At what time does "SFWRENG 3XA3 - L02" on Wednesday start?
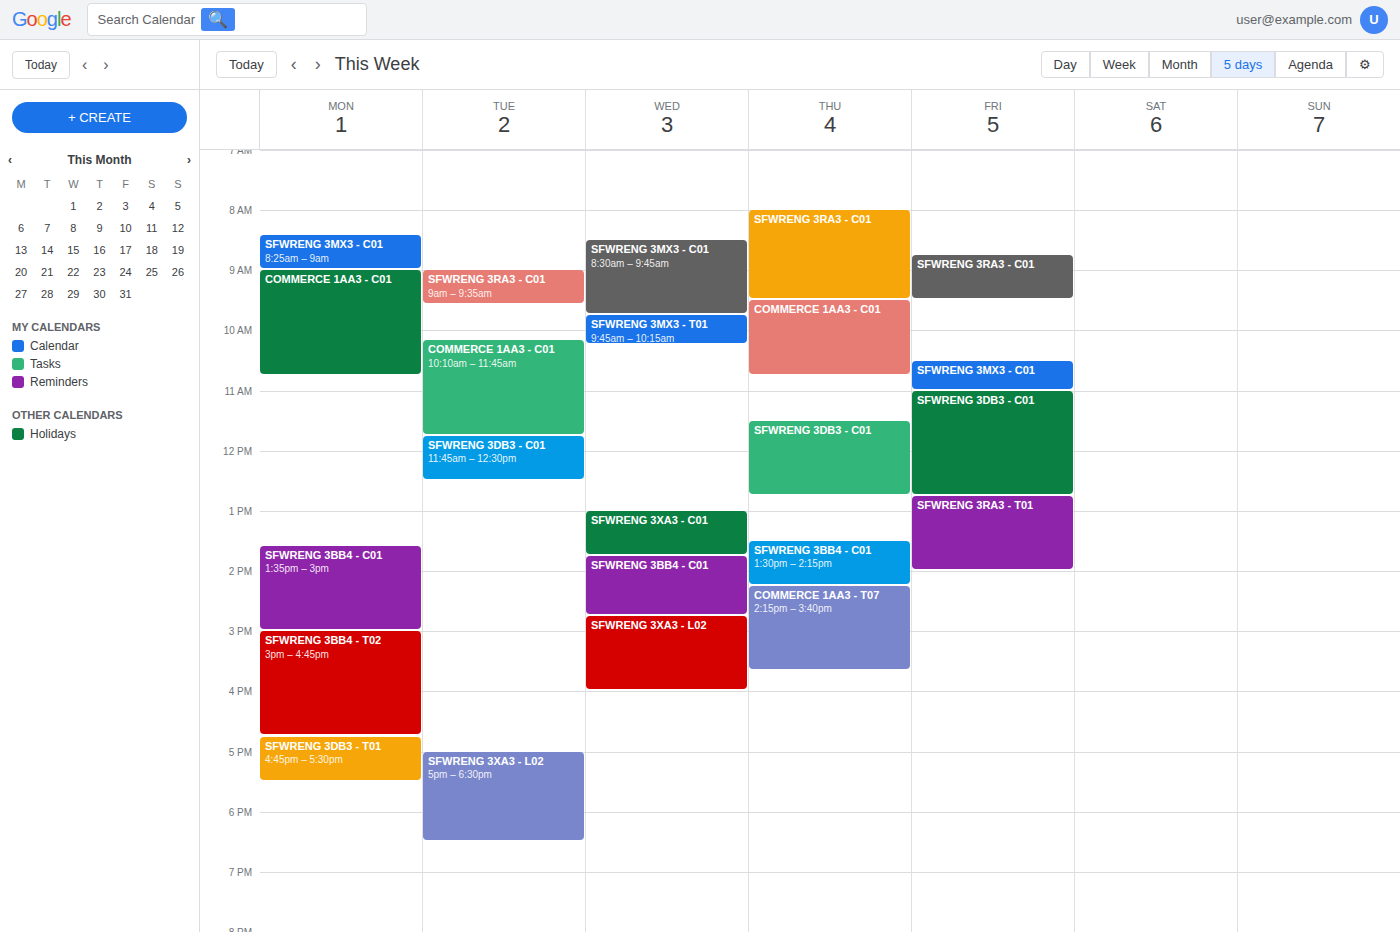
2:45 PM